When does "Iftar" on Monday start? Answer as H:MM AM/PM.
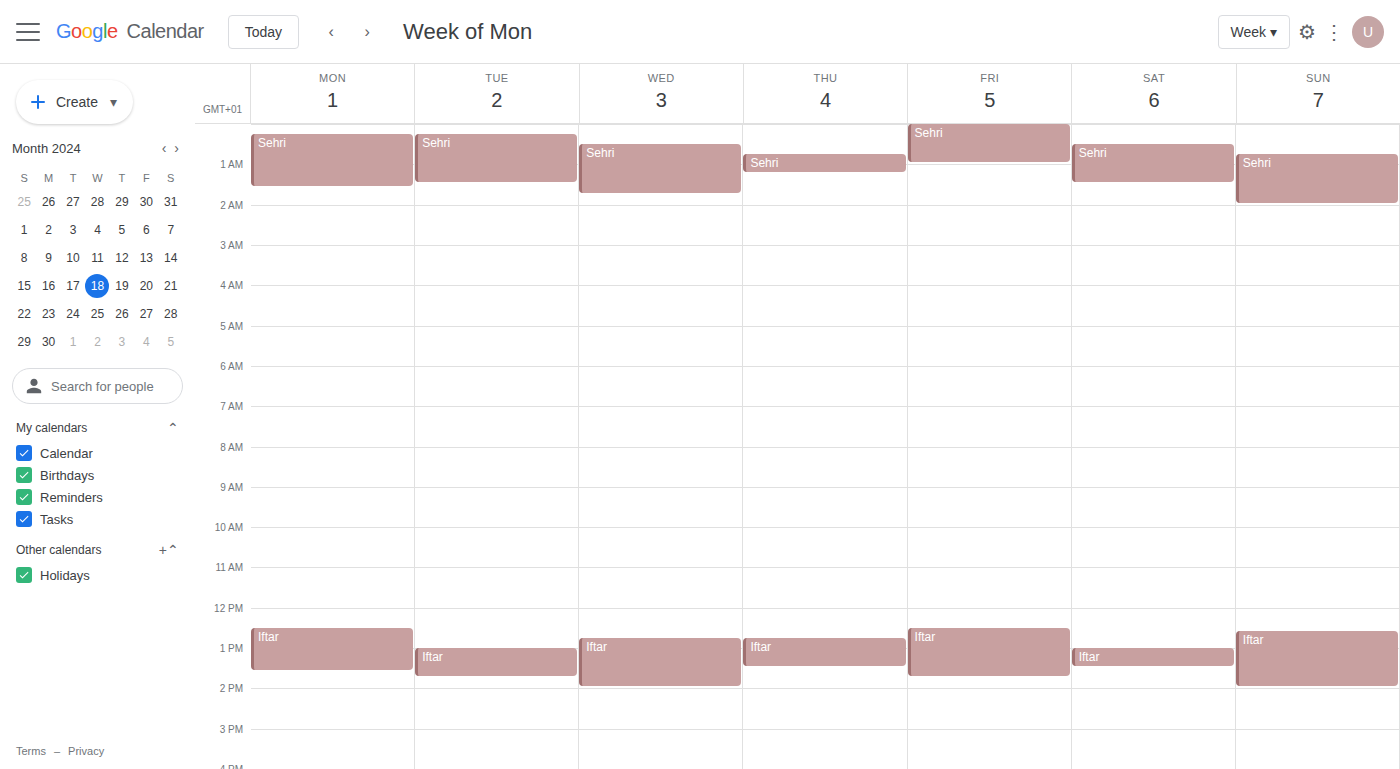
12:30 PM